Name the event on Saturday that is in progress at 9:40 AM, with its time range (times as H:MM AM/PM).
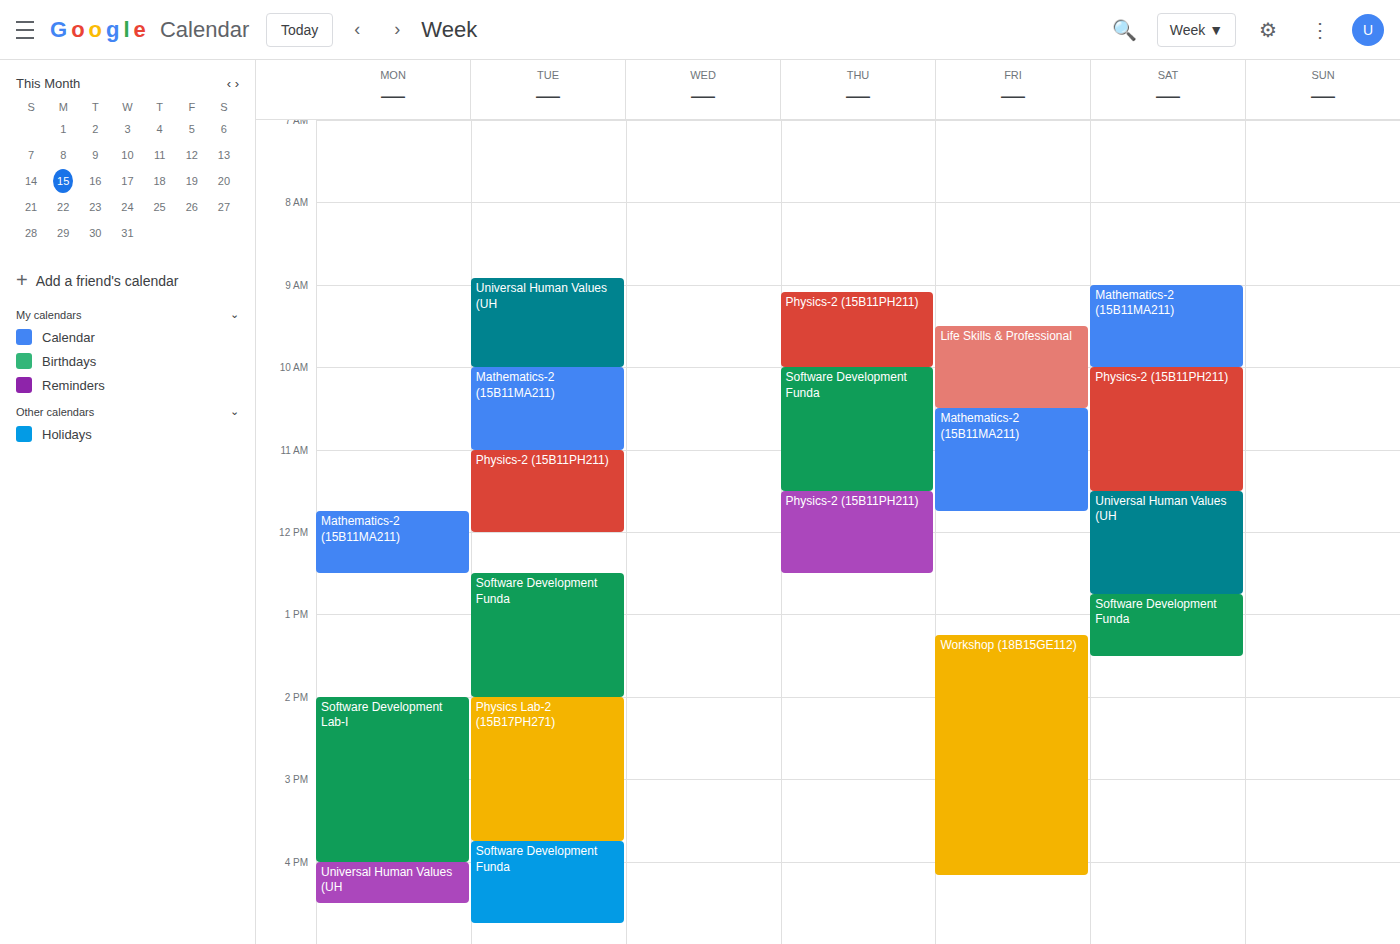
"Mathematics-2 (15B11MA211)", 9:00 AM to 10:00 AM